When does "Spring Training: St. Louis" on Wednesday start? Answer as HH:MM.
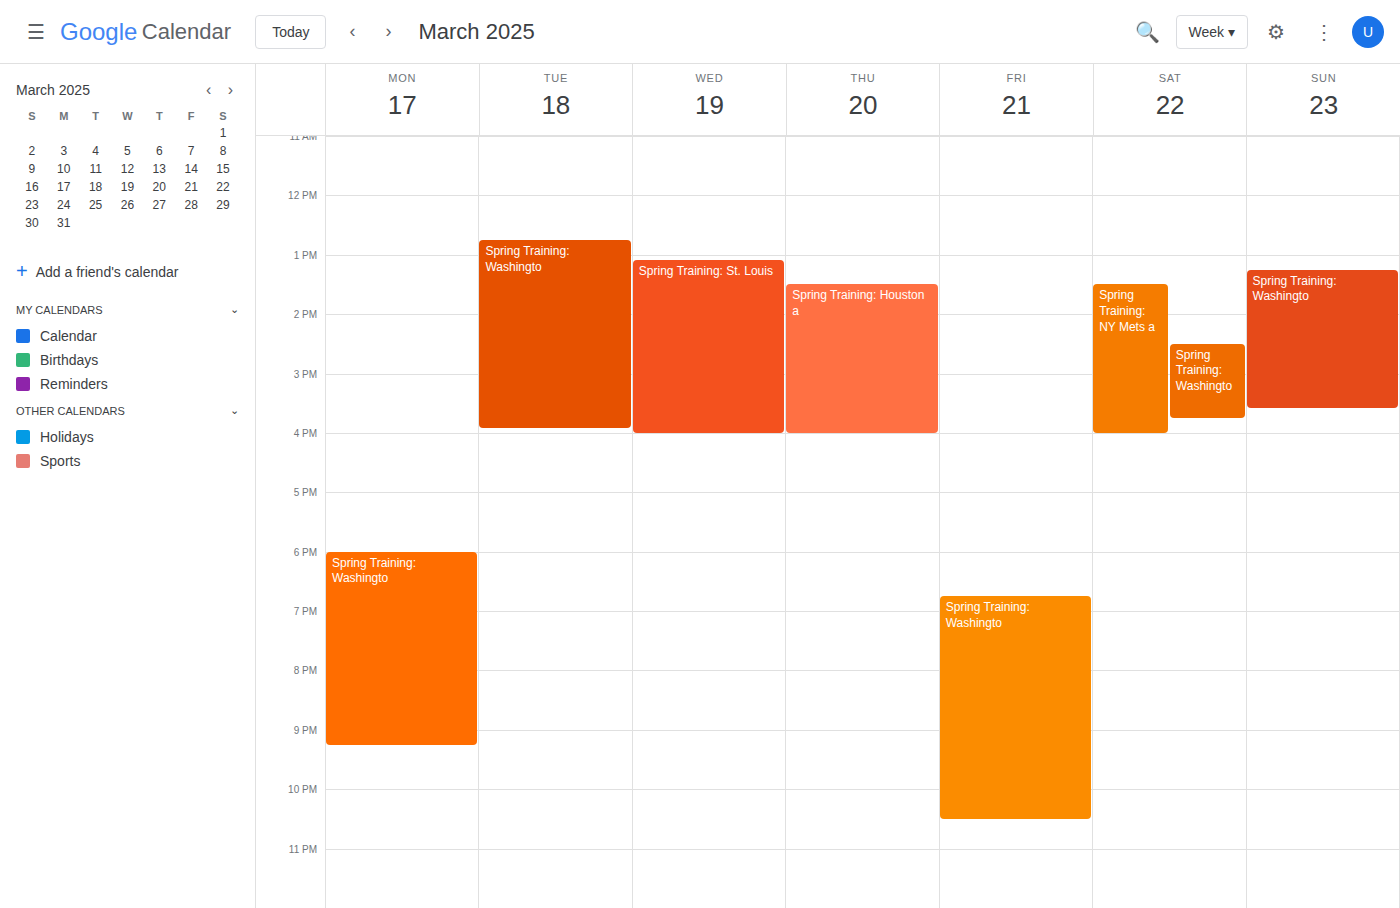
13:05